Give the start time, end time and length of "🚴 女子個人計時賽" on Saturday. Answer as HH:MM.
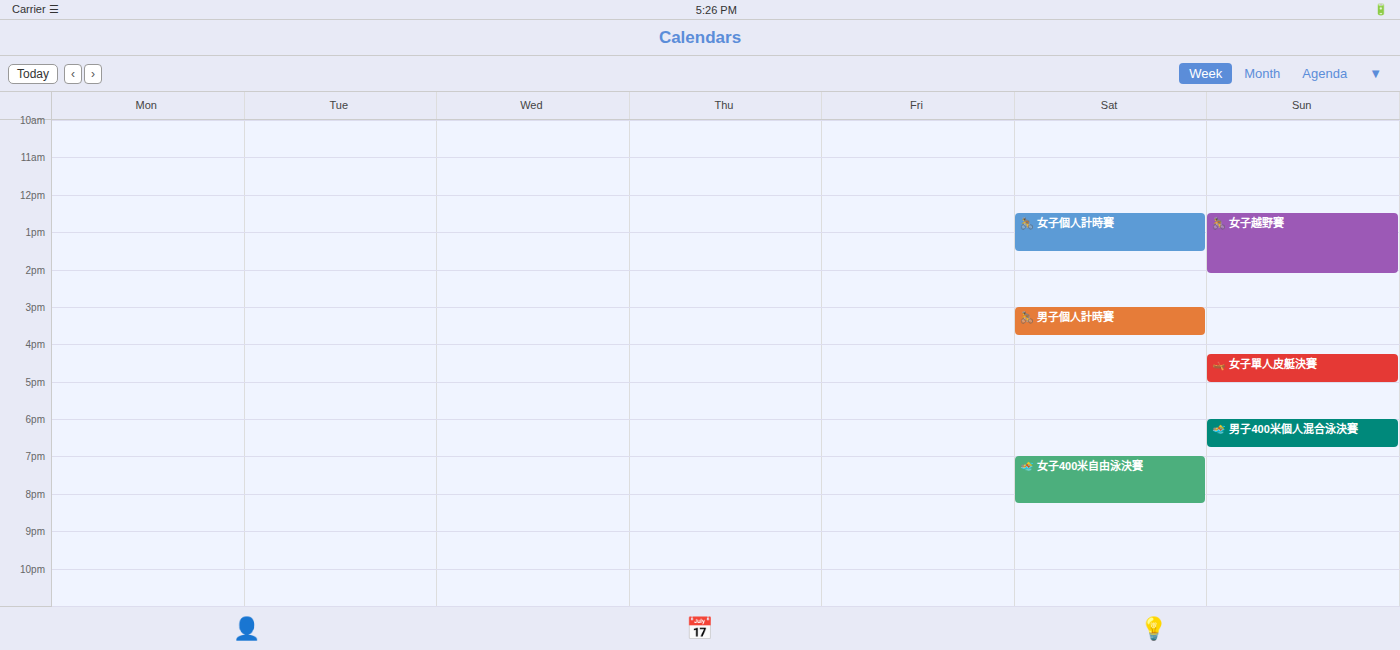
12:30 to 13:30, 1 hour